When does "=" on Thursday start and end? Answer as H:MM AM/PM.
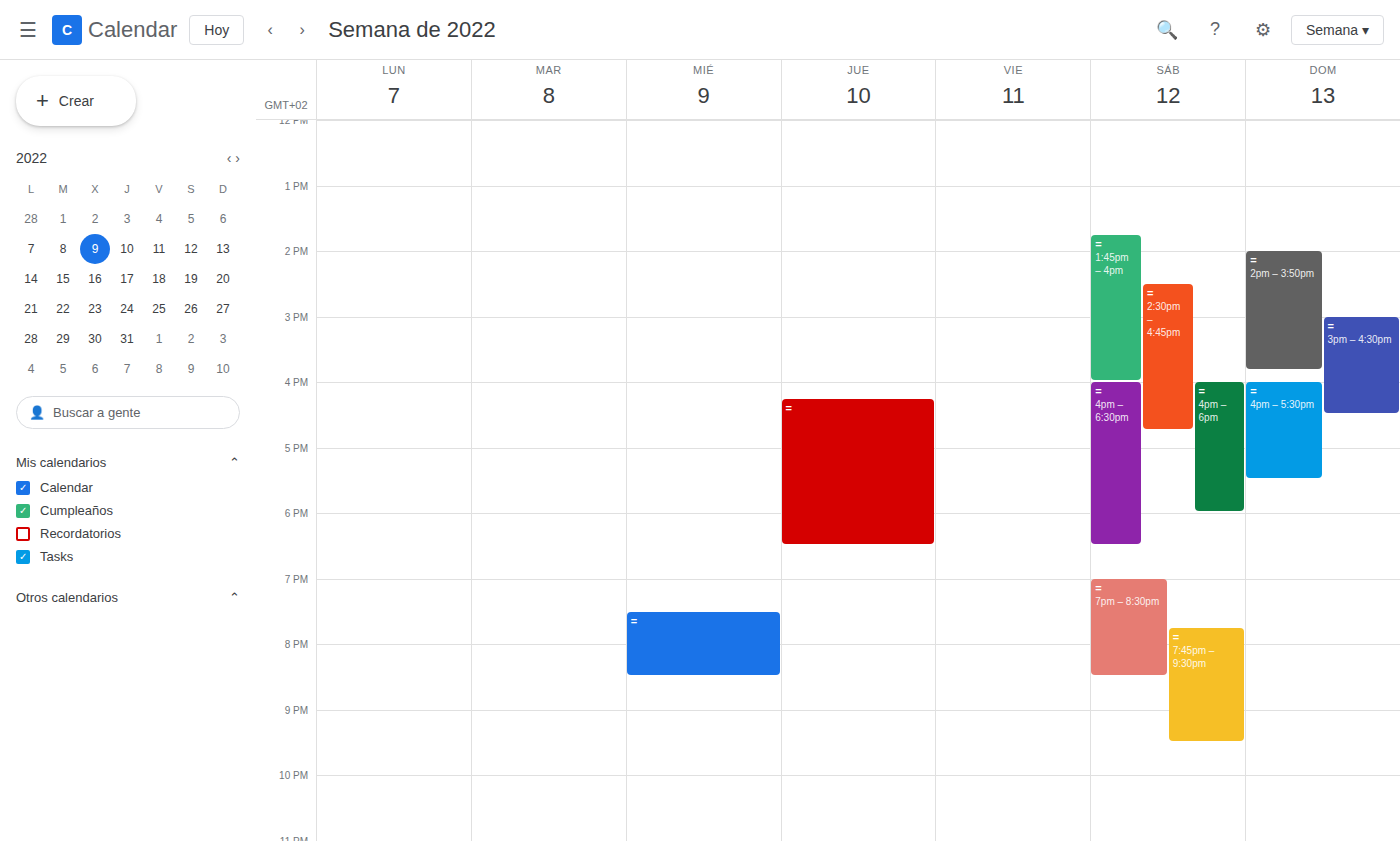
4:15 PM to 6:30 PM